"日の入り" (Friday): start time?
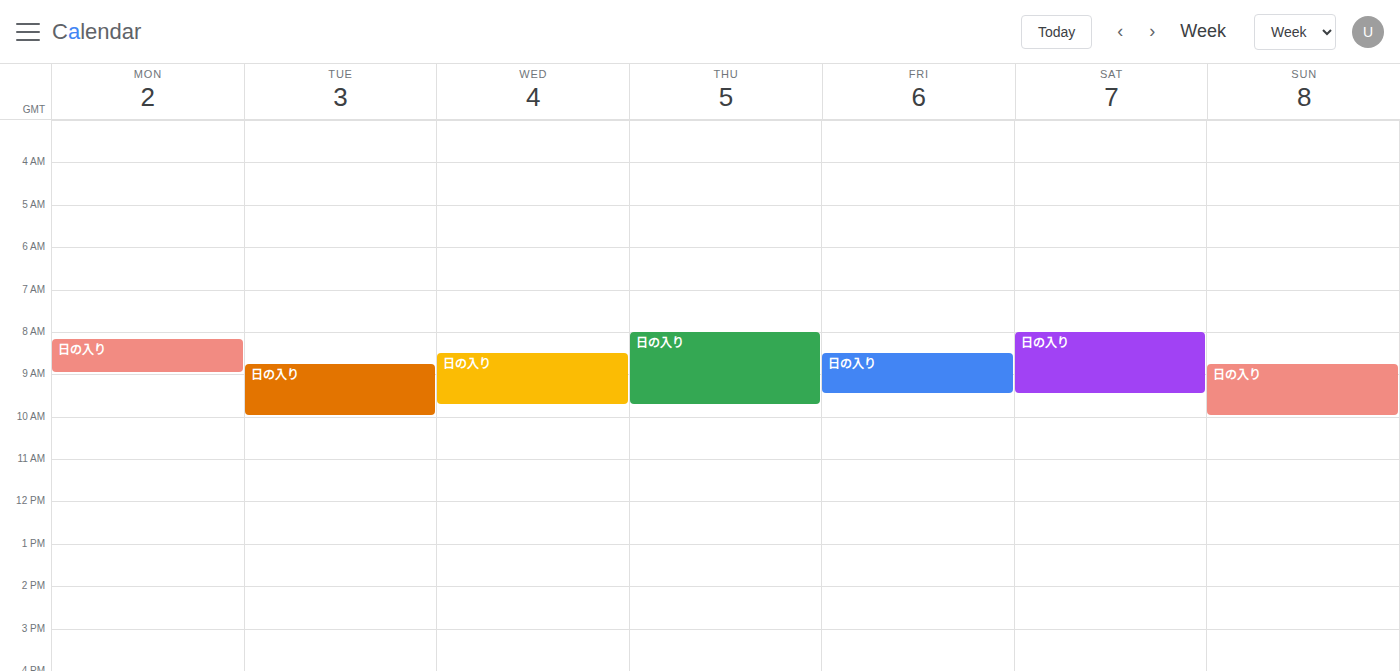
8:30 AM